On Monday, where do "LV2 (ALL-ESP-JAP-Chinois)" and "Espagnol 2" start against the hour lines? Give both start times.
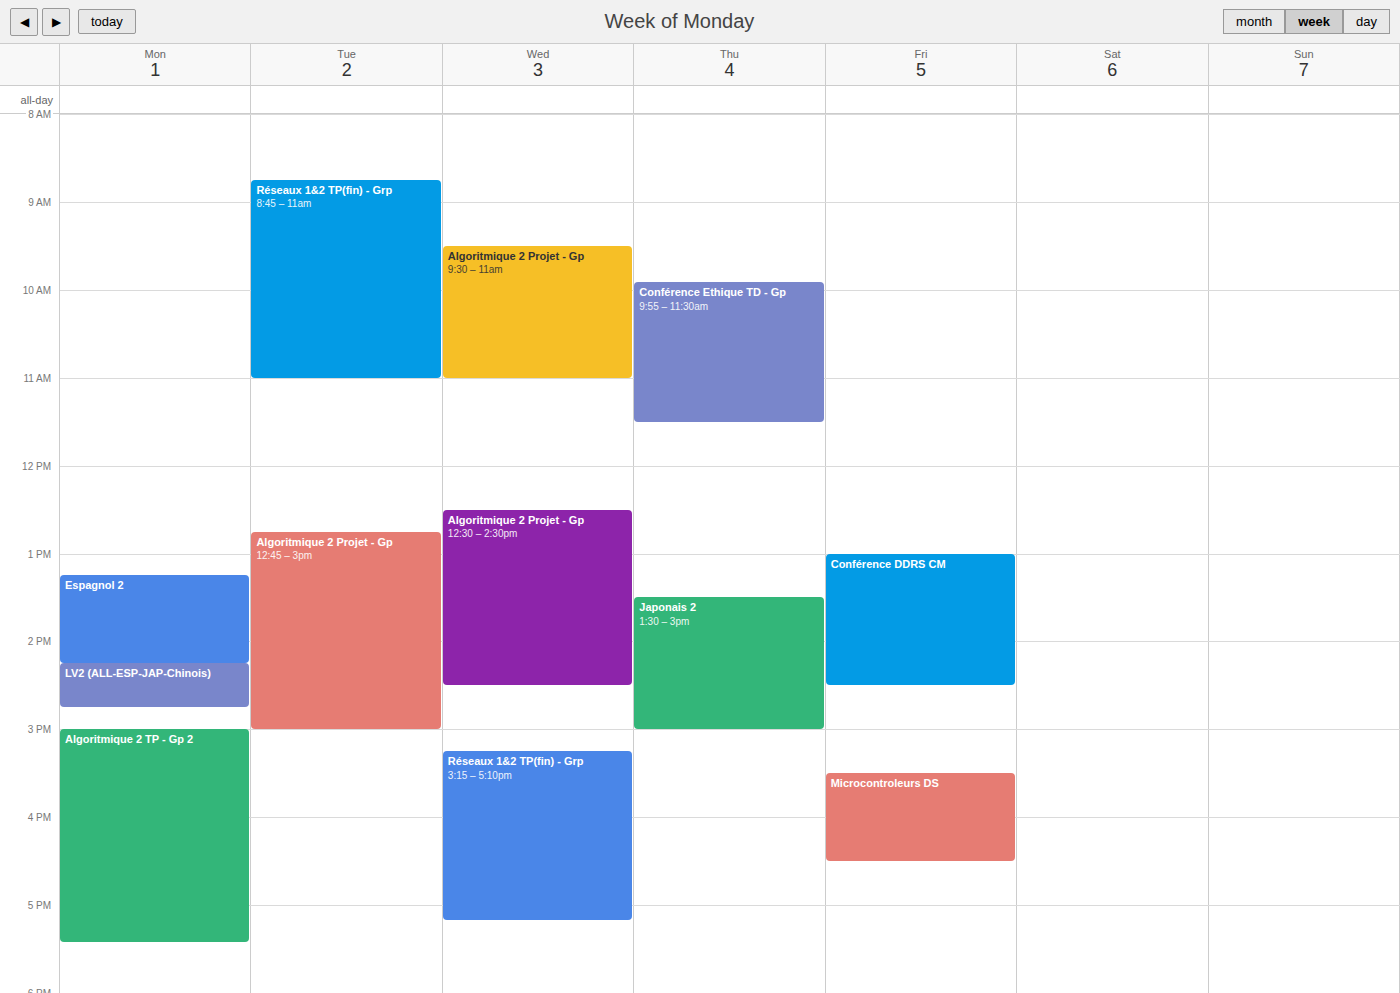
"LV2 (ALL-ESP-JAP-Chinois)": 2:15 PM, neither: a quarter of the way from the 2 PM line to the 3 PM line. "Espagnol 2": 1:15 PM, neither: a quarter of the way from the 1 PM line to the 2 PM line.